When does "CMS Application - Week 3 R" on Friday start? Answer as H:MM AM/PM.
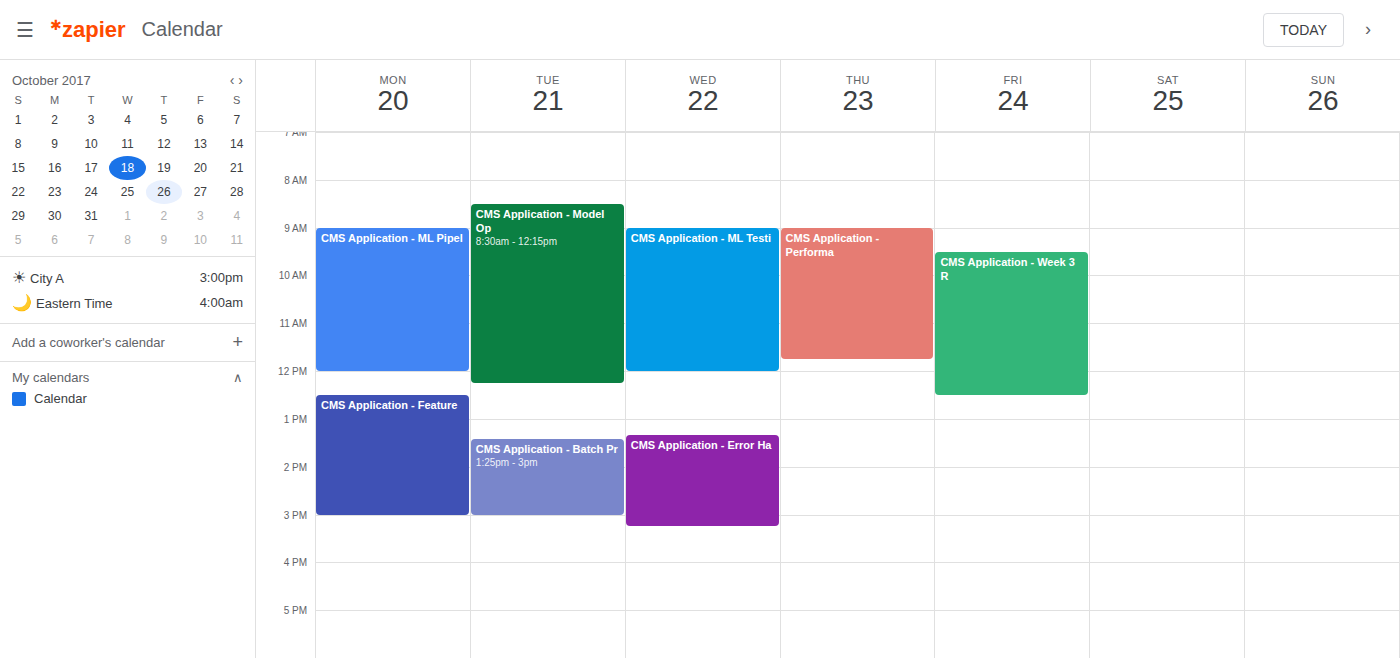
9:30 AM